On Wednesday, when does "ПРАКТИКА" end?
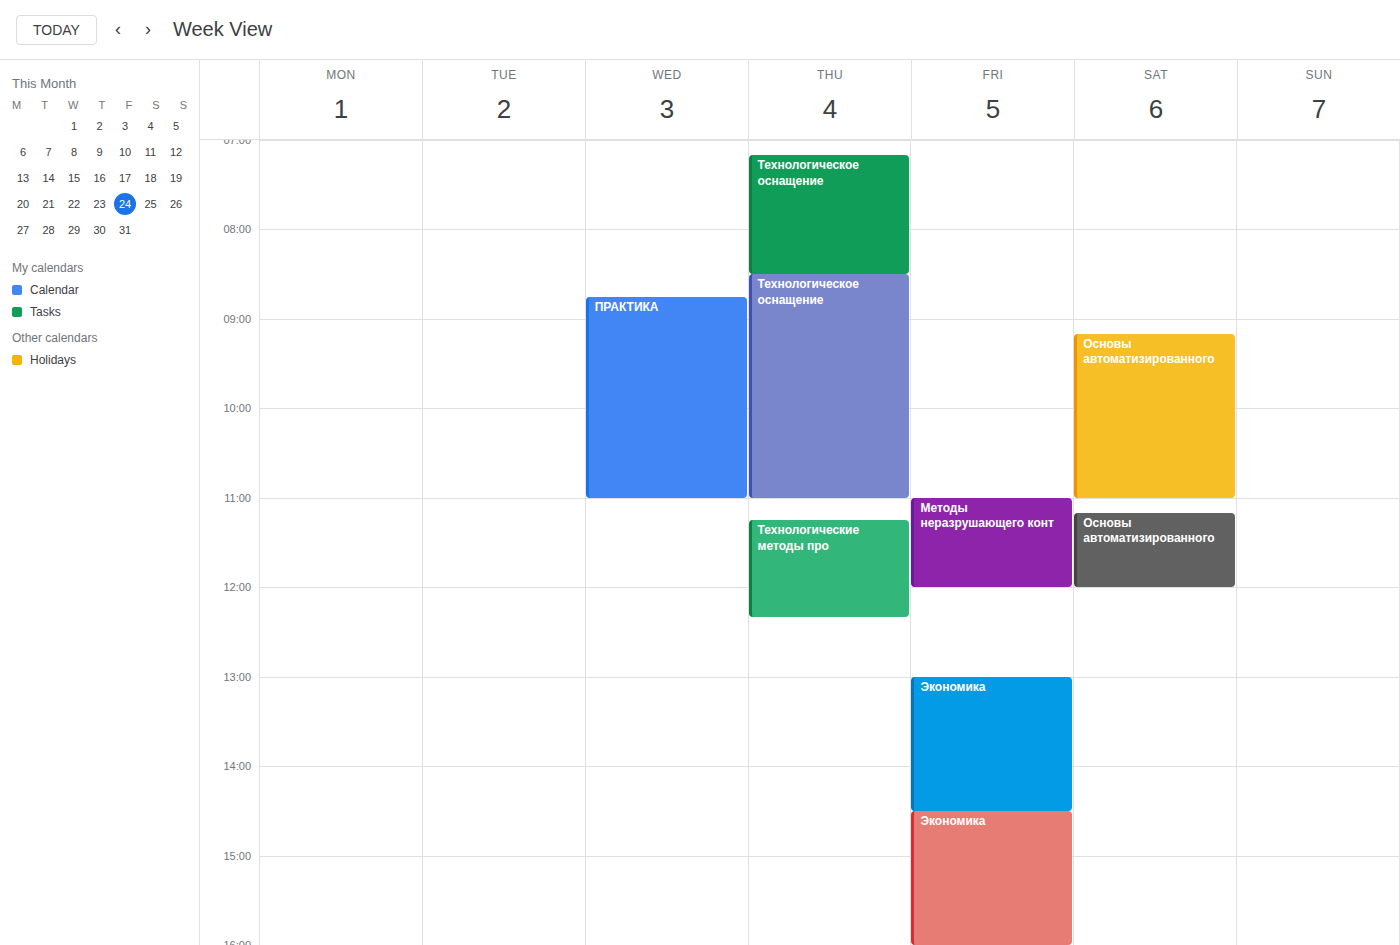
11:00 AM